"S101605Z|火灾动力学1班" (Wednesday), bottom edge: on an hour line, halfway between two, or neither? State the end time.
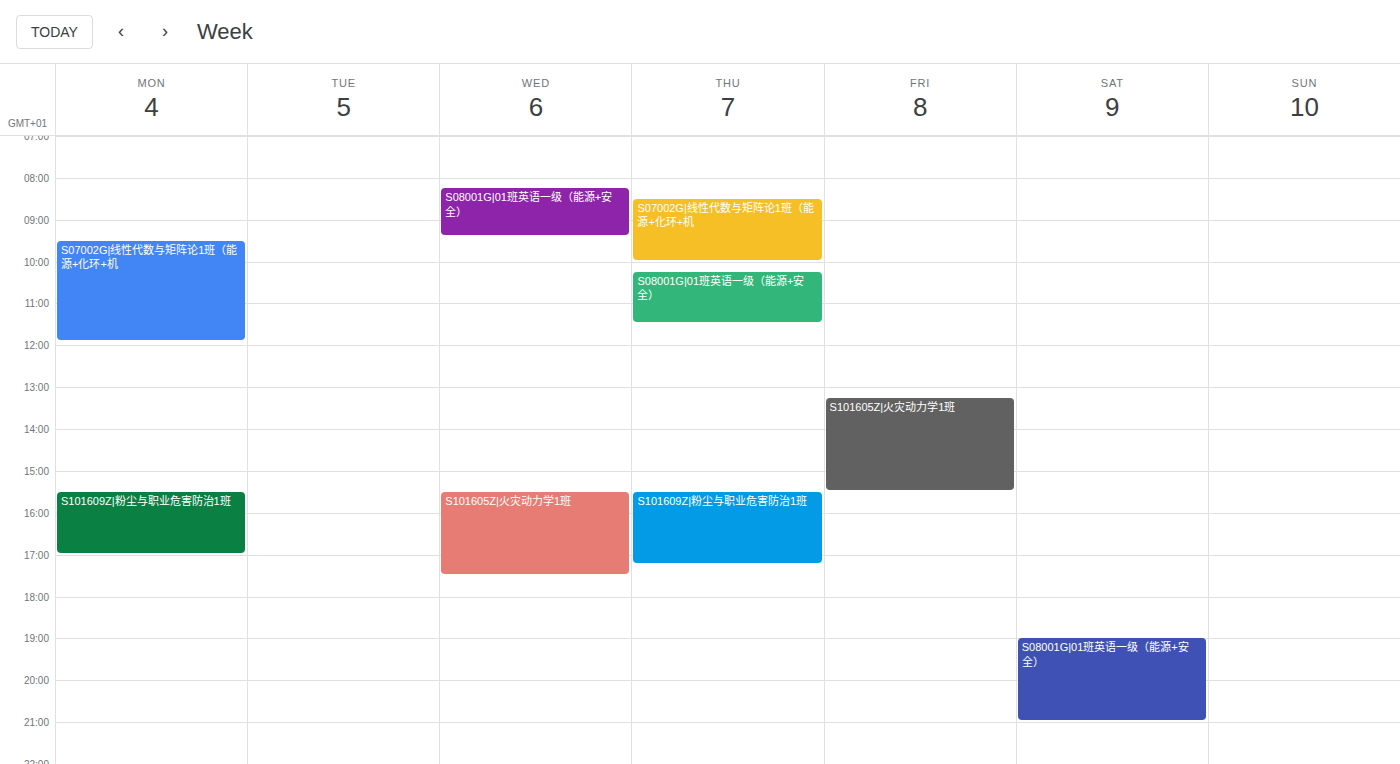
17:30 -- halfway between the 17:00 and 18:00 lines.